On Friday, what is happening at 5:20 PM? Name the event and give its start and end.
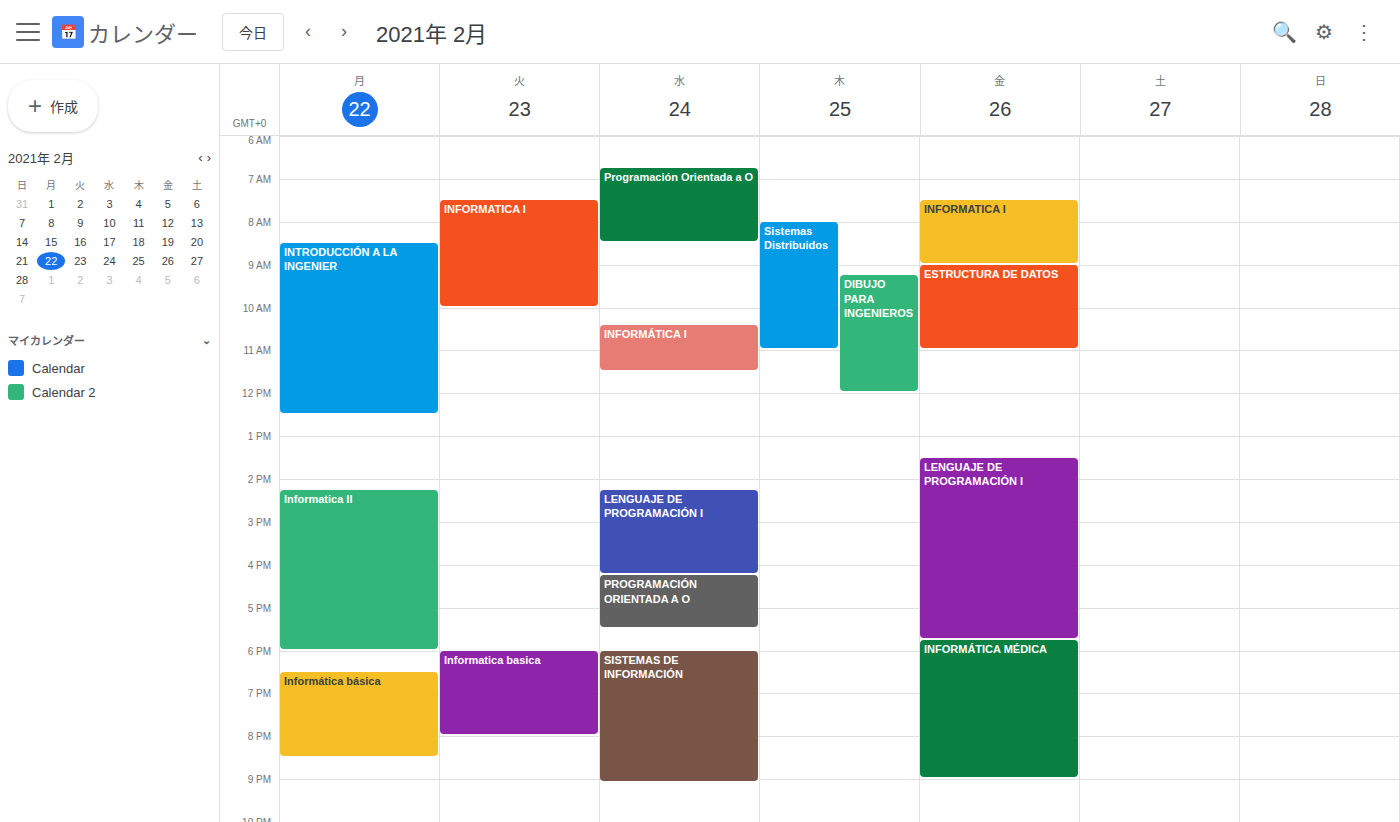
"LENGUAJE DE PROGRAMACIÓN I", 1:30 PM to 5:45 PM